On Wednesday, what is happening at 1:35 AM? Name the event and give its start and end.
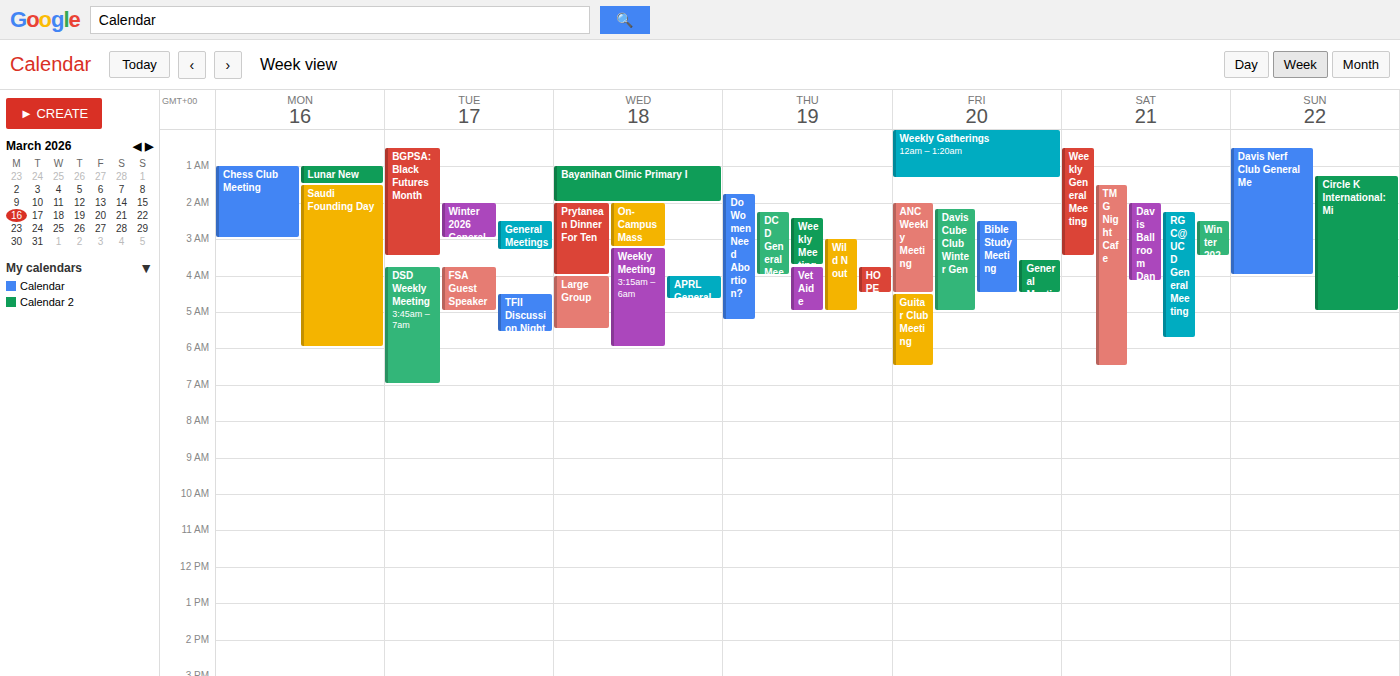
"Bayanihan Clinic Primary I", 1:00 AM to 2:00 AM